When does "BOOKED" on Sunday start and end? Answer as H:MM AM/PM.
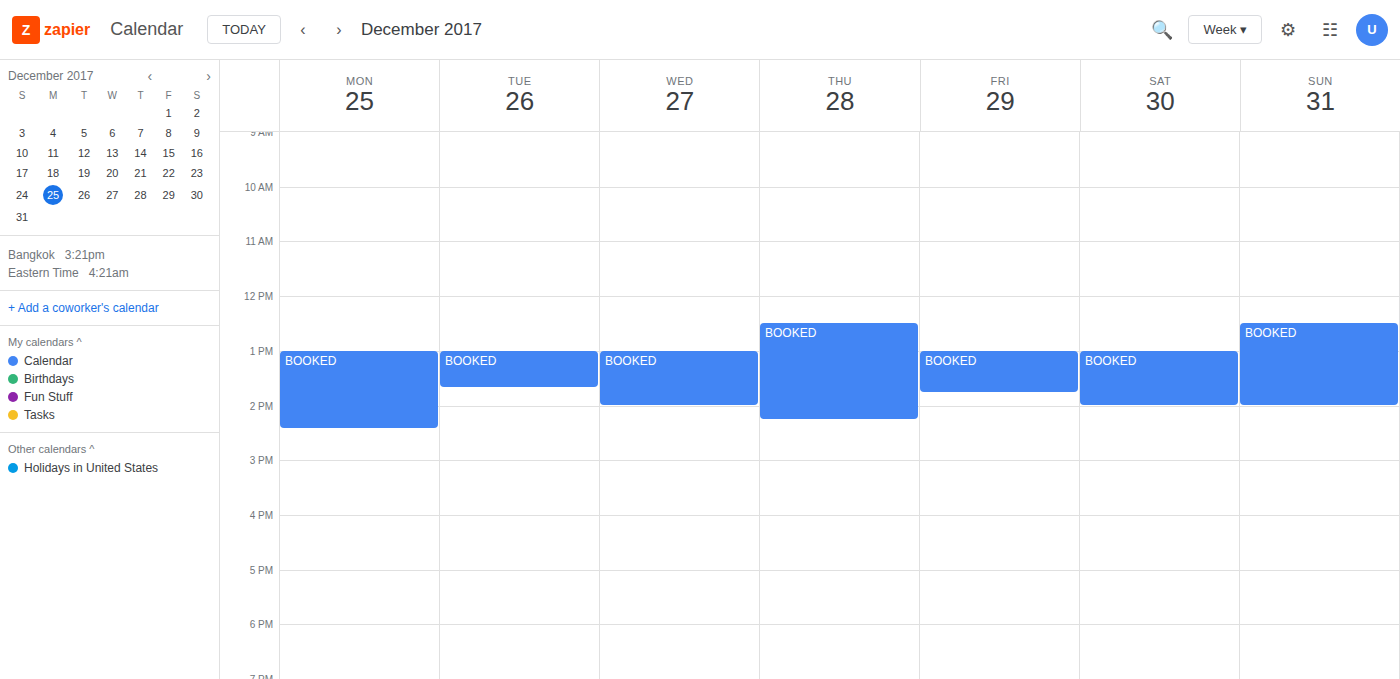
12:30 PM to 2:00 PM